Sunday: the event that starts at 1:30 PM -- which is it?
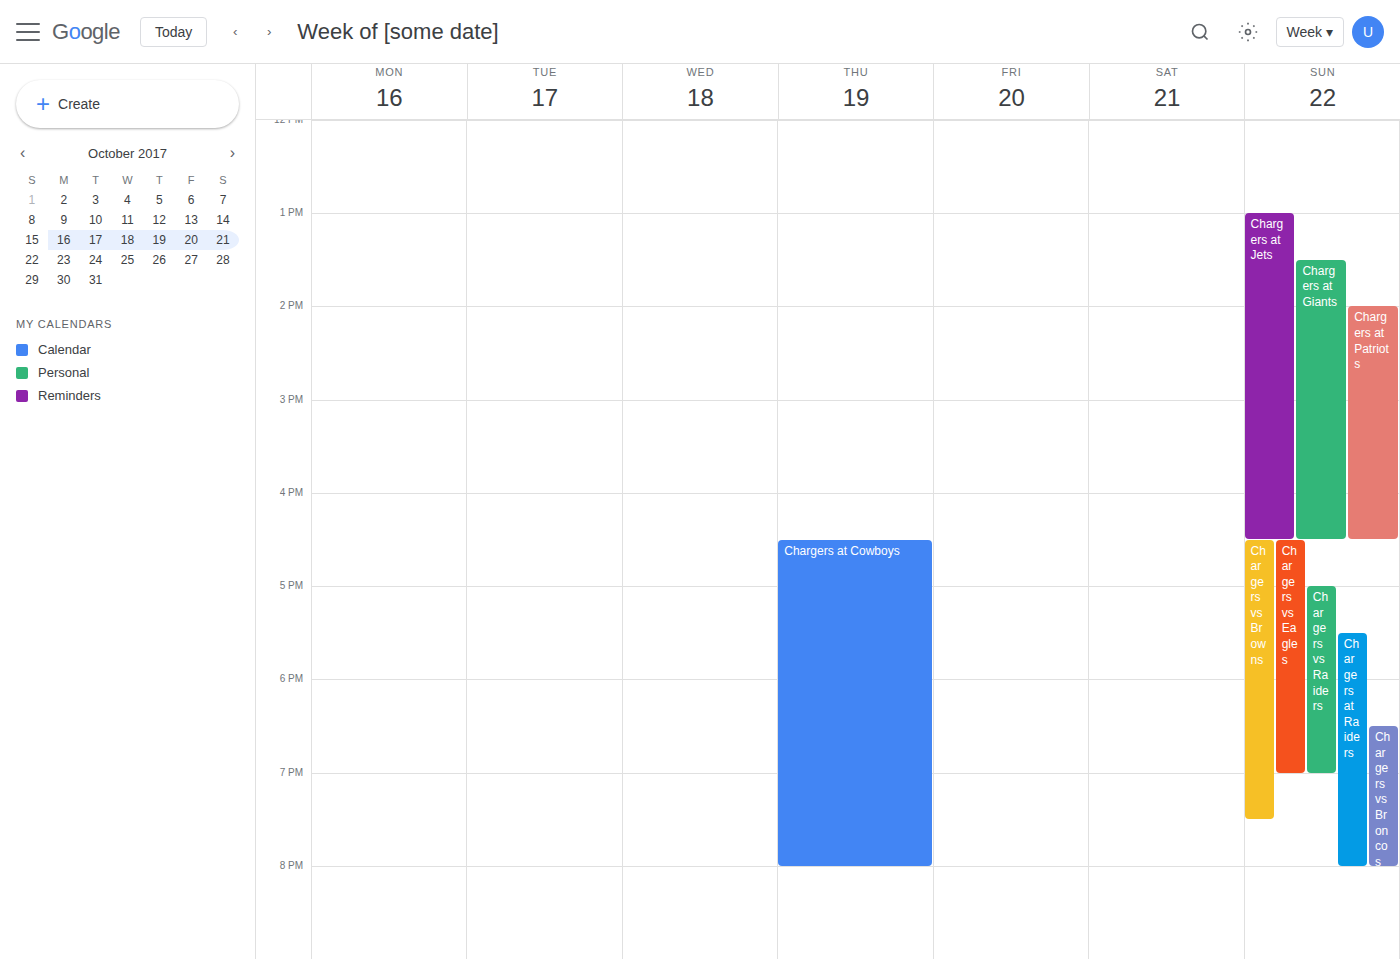
"Chargers at Giants"